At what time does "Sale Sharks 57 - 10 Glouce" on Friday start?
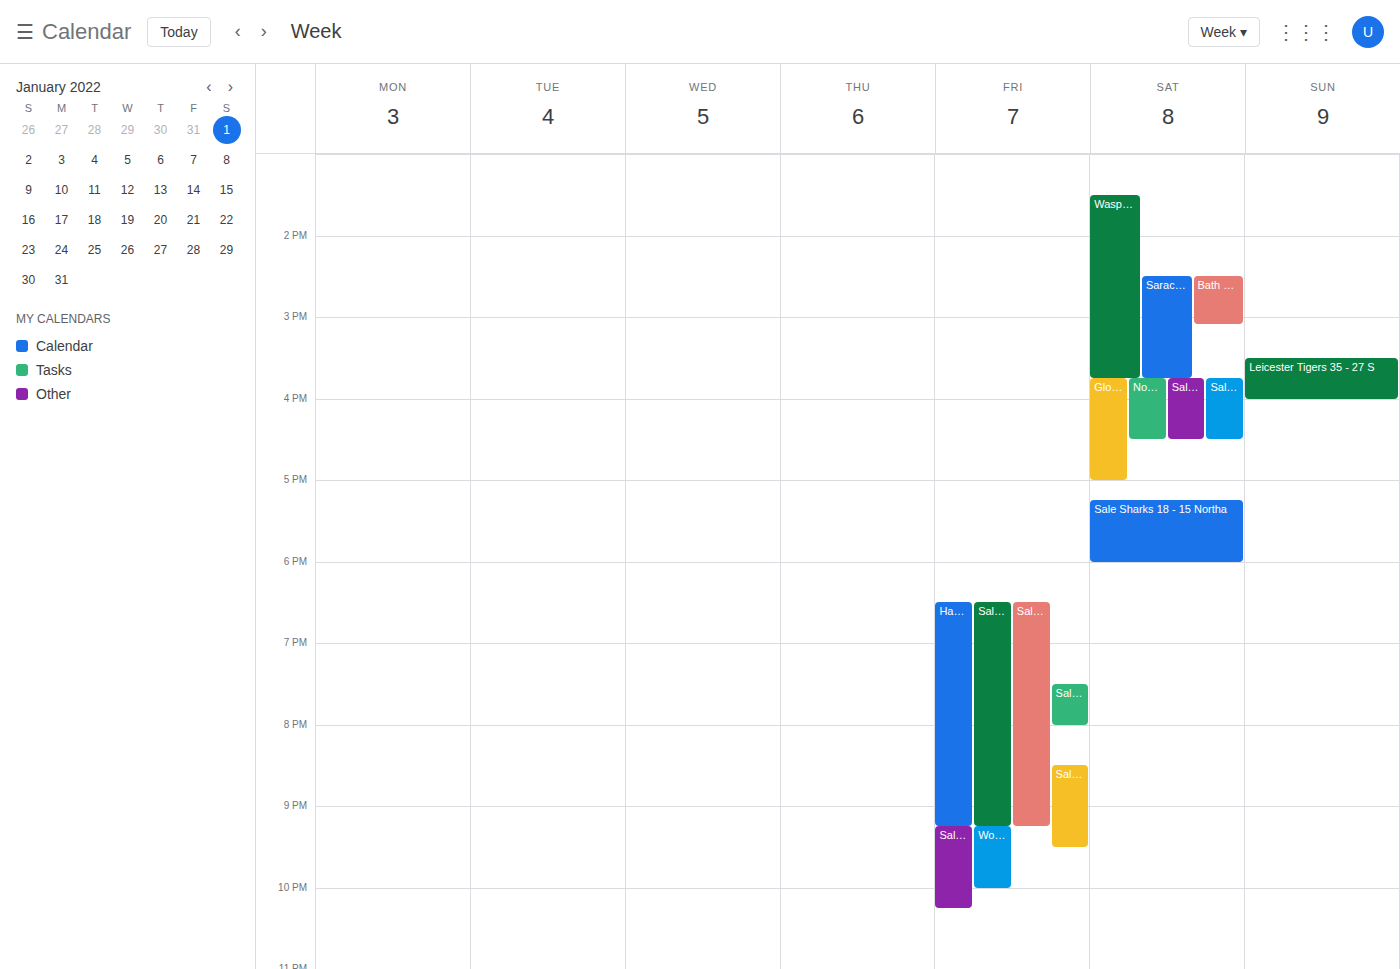
7:30 PM